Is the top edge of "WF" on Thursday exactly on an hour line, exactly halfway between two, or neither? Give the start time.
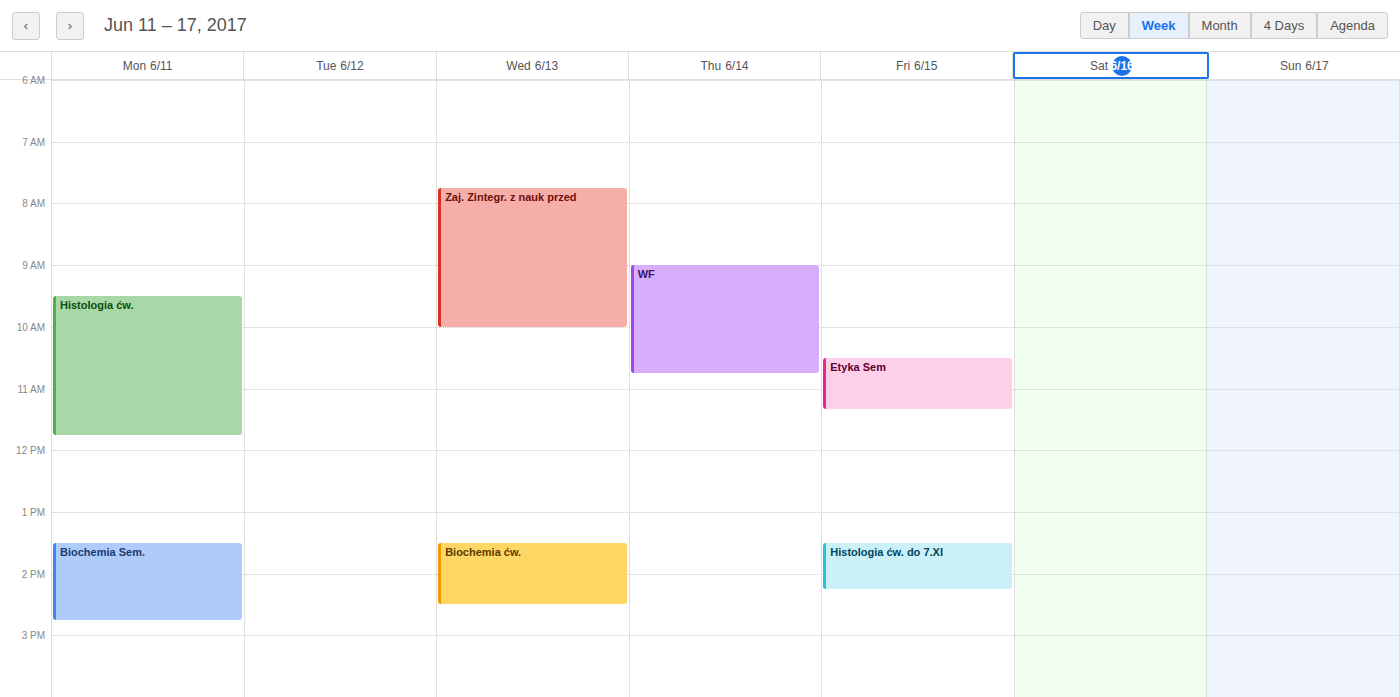
9:00 AM -- exactly on the 9 AM line.